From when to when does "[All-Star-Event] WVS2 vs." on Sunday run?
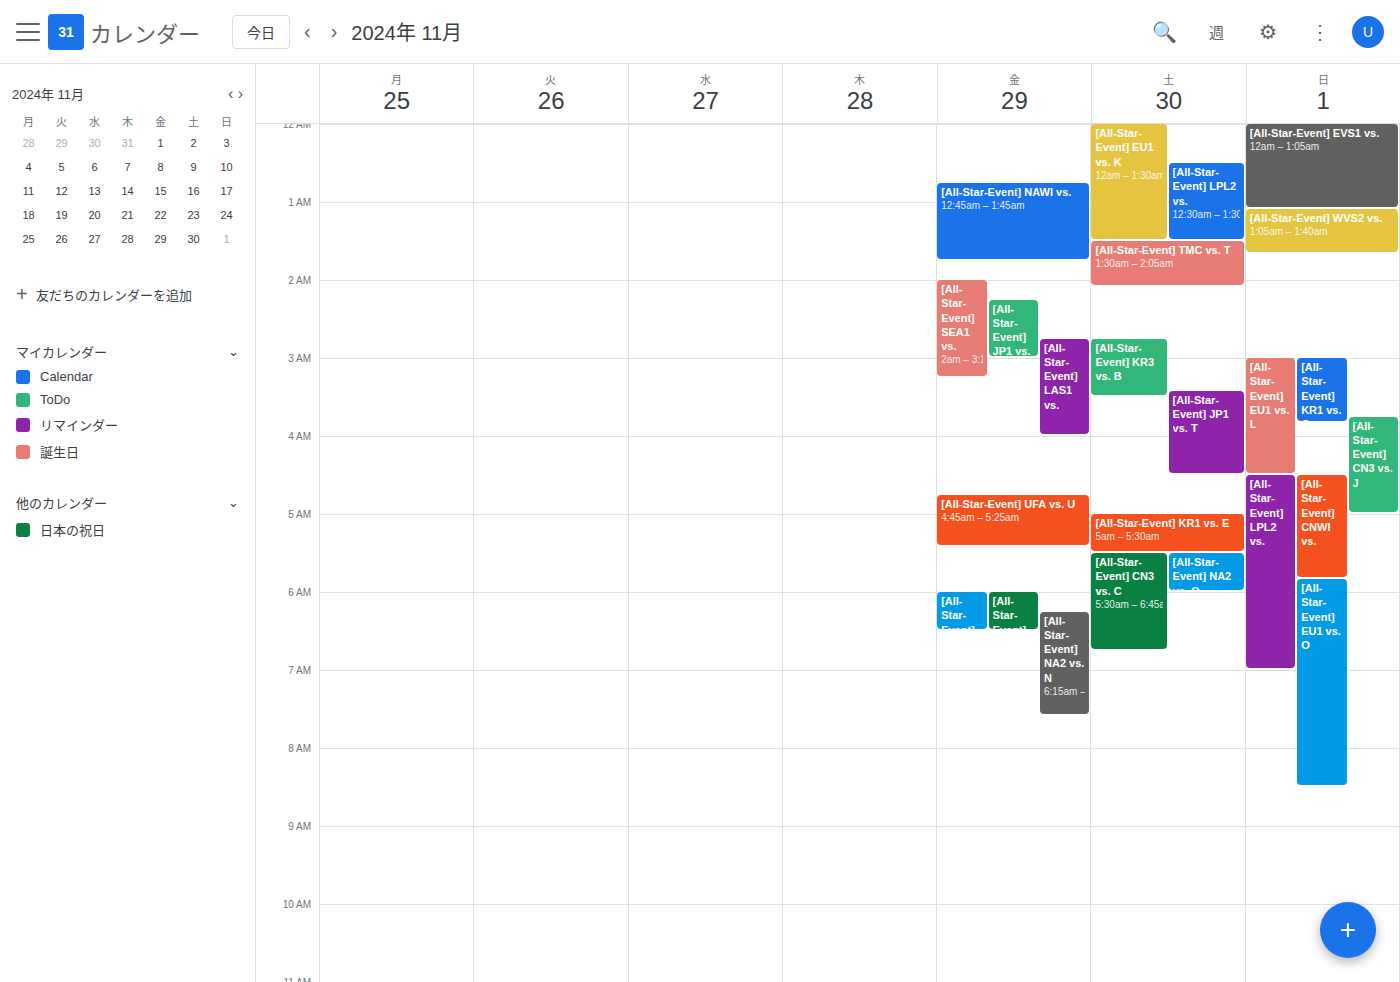
1:05 AM to 1:40 AM